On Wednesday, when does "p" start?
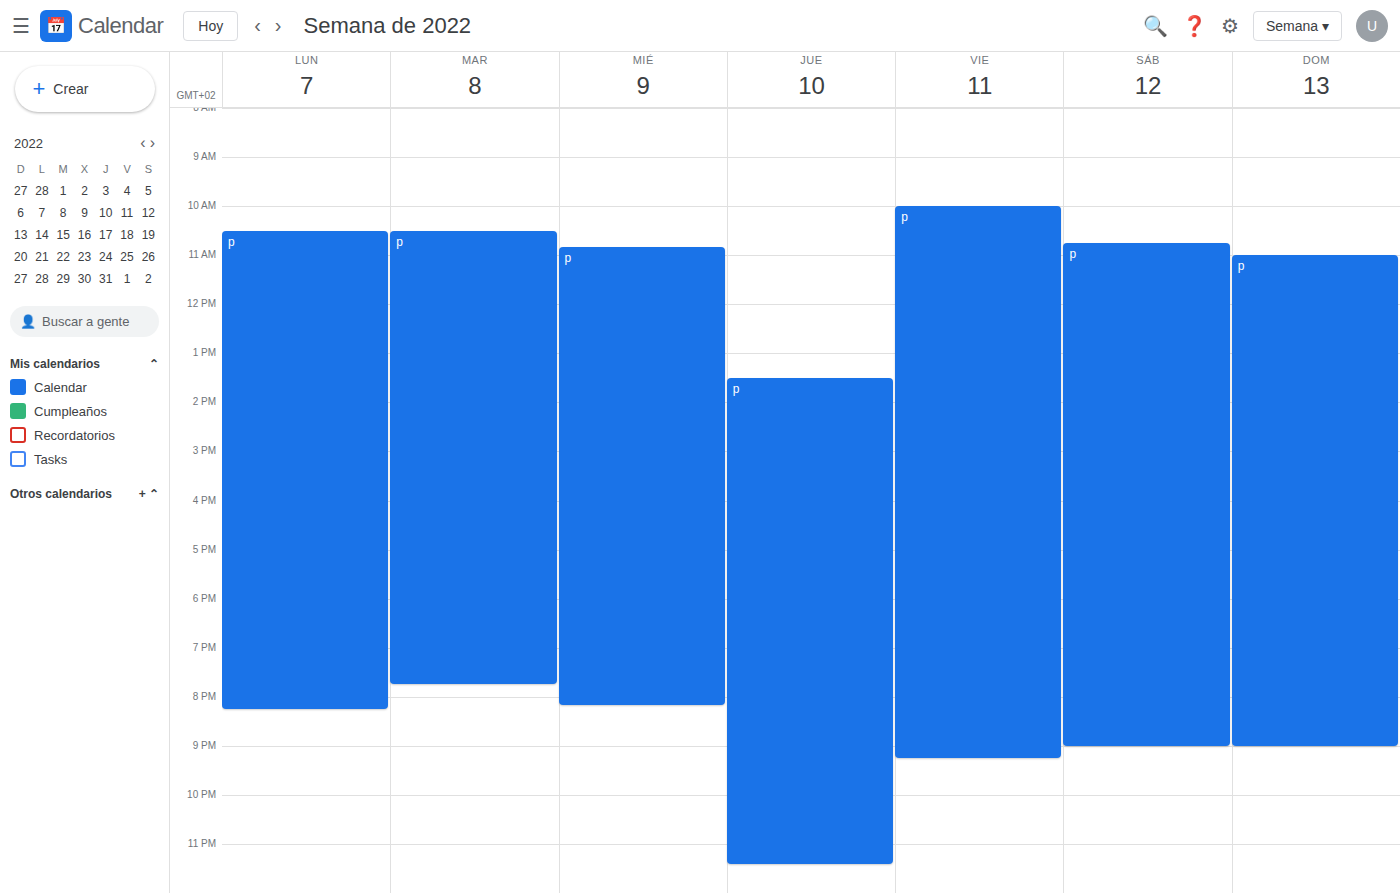
10:50 AM